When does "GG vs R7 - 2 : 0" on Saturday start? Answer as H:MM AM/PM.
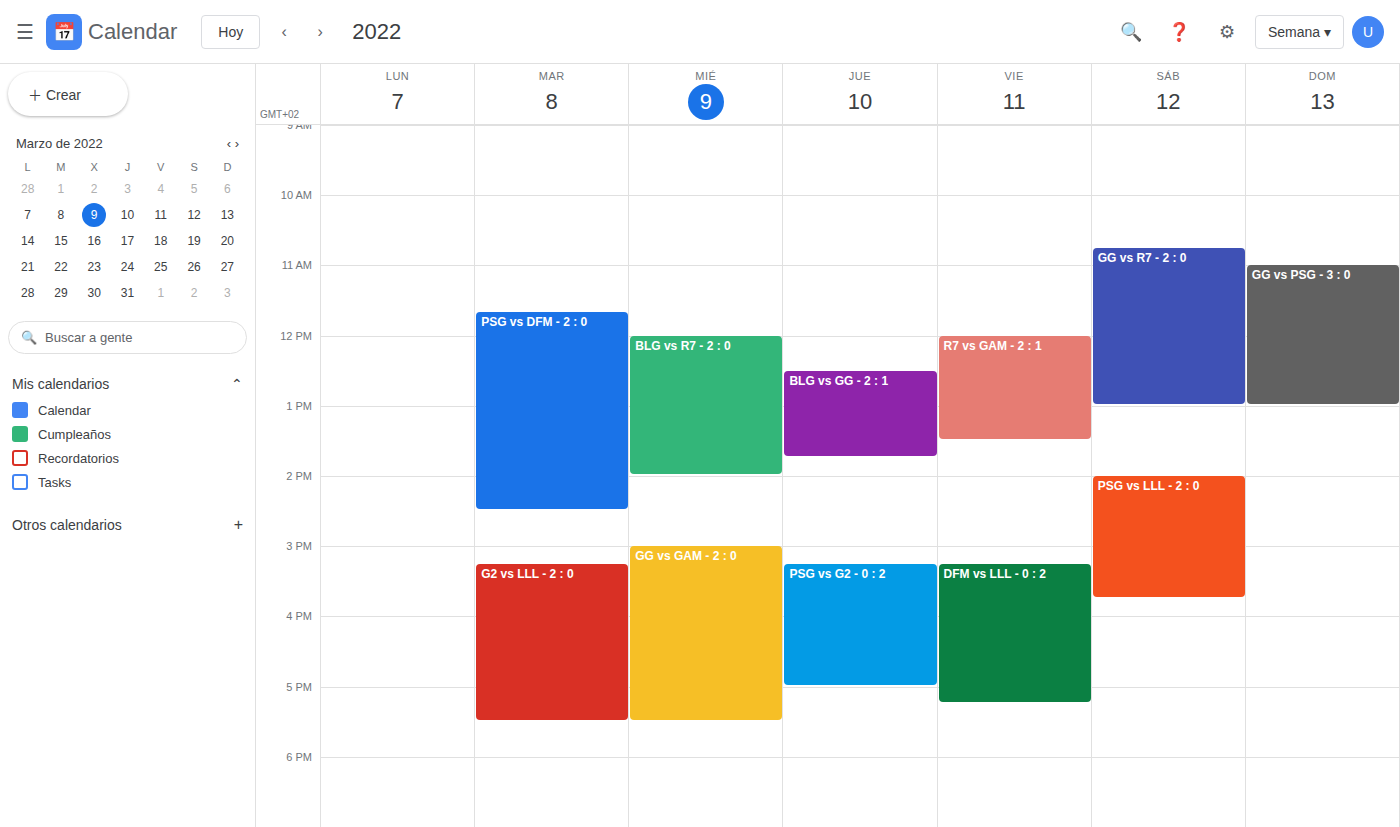
10:45 AM